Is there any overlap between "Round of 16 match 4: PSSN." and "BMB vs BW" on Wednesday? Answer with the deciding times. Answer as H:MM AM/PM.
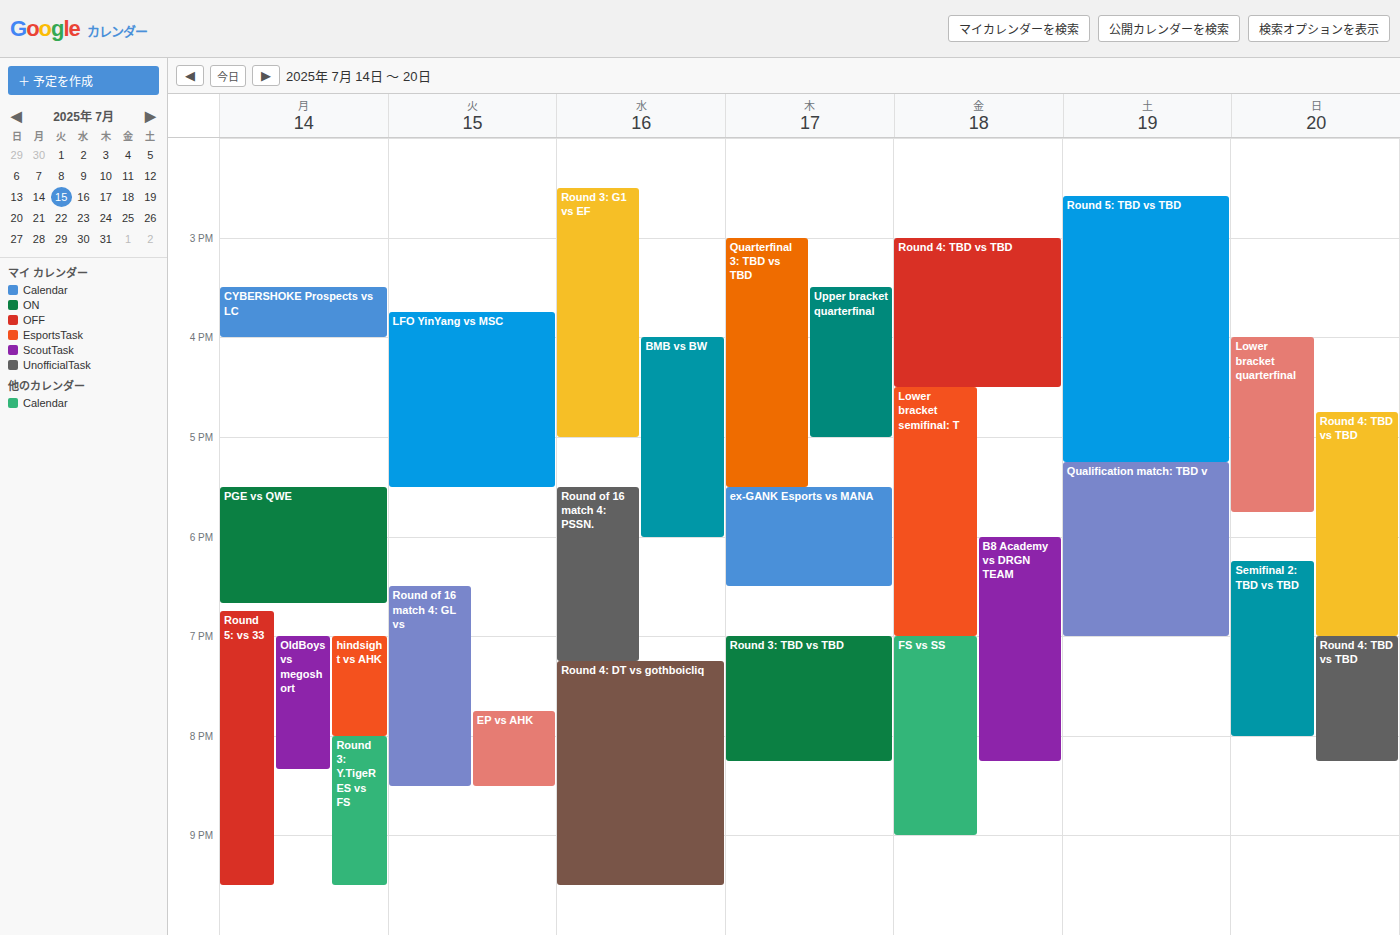
"Round of 16 match 4: PSSN." starts at 5:30 PM, before "BMB vs BW" ends at 6:00 PM -- they overlap.